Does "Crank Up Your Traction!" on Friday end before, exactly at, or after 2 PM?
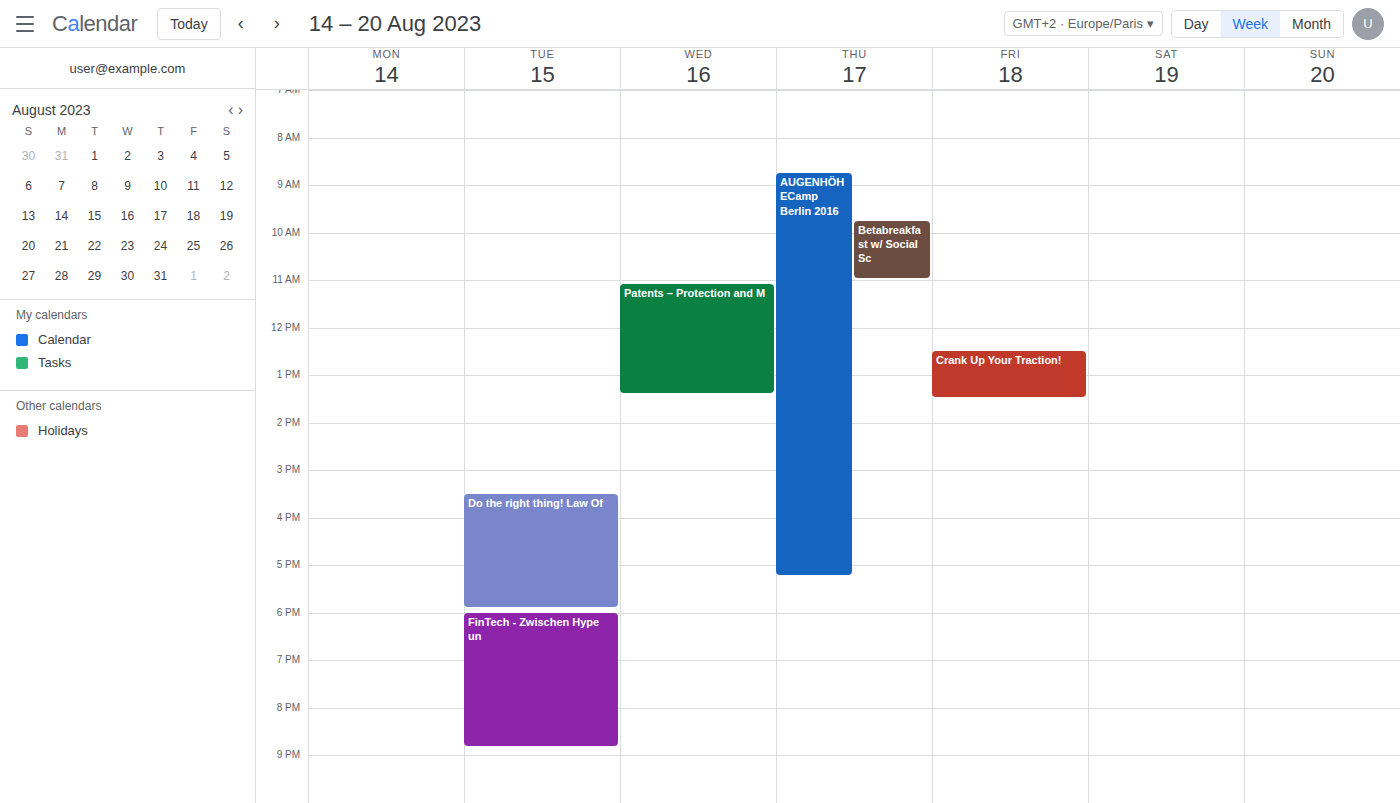
1:30 PM -- before 2 PM, 30 minutes above the 2 PM line.